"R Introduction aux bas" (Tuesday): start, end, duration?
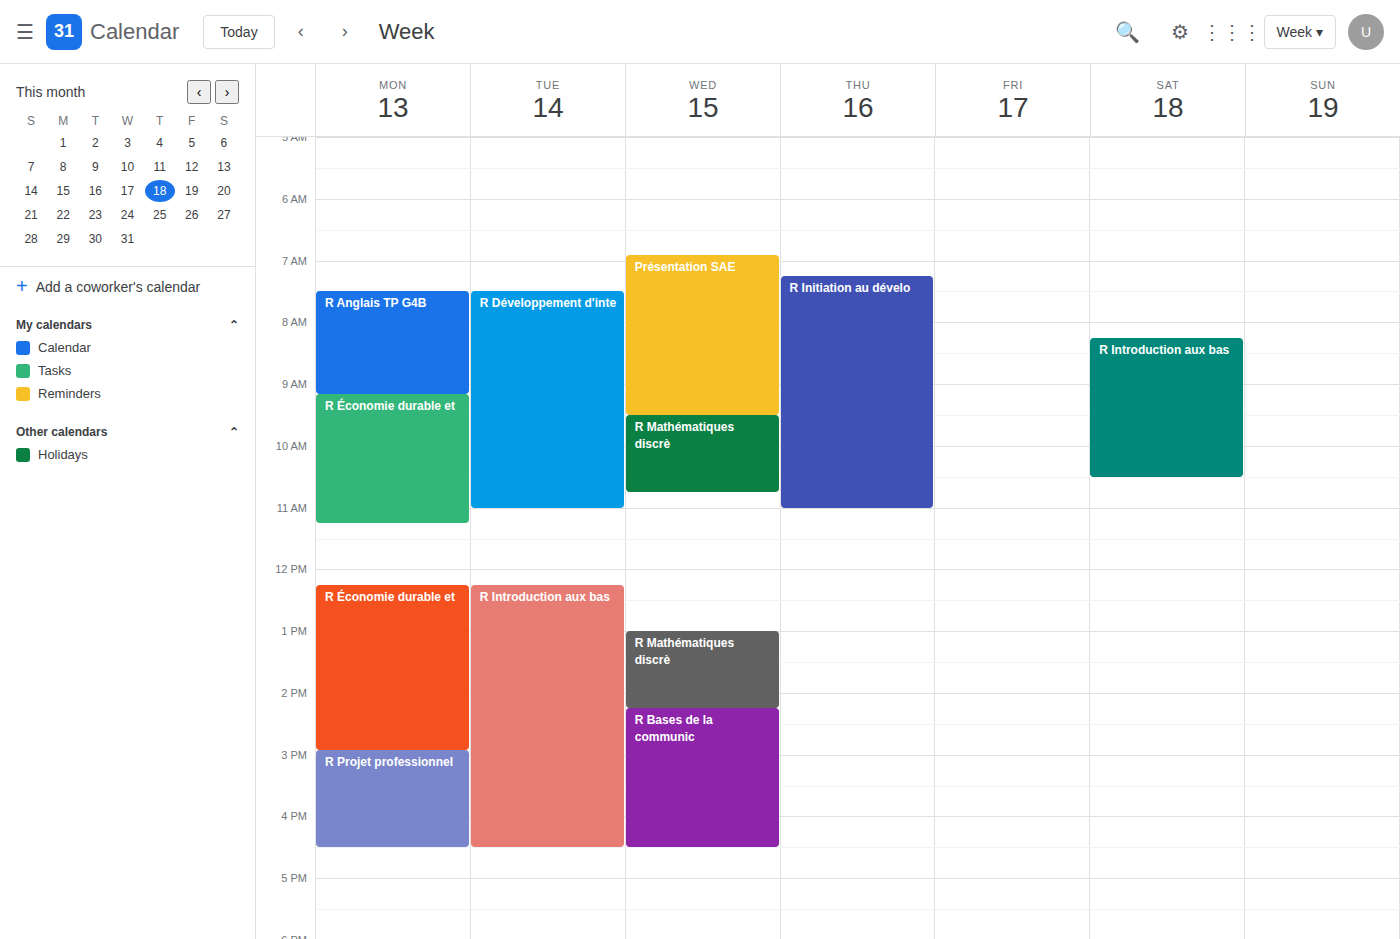
12:15 PM to 4:30 PM, 4 hours 15 minutes